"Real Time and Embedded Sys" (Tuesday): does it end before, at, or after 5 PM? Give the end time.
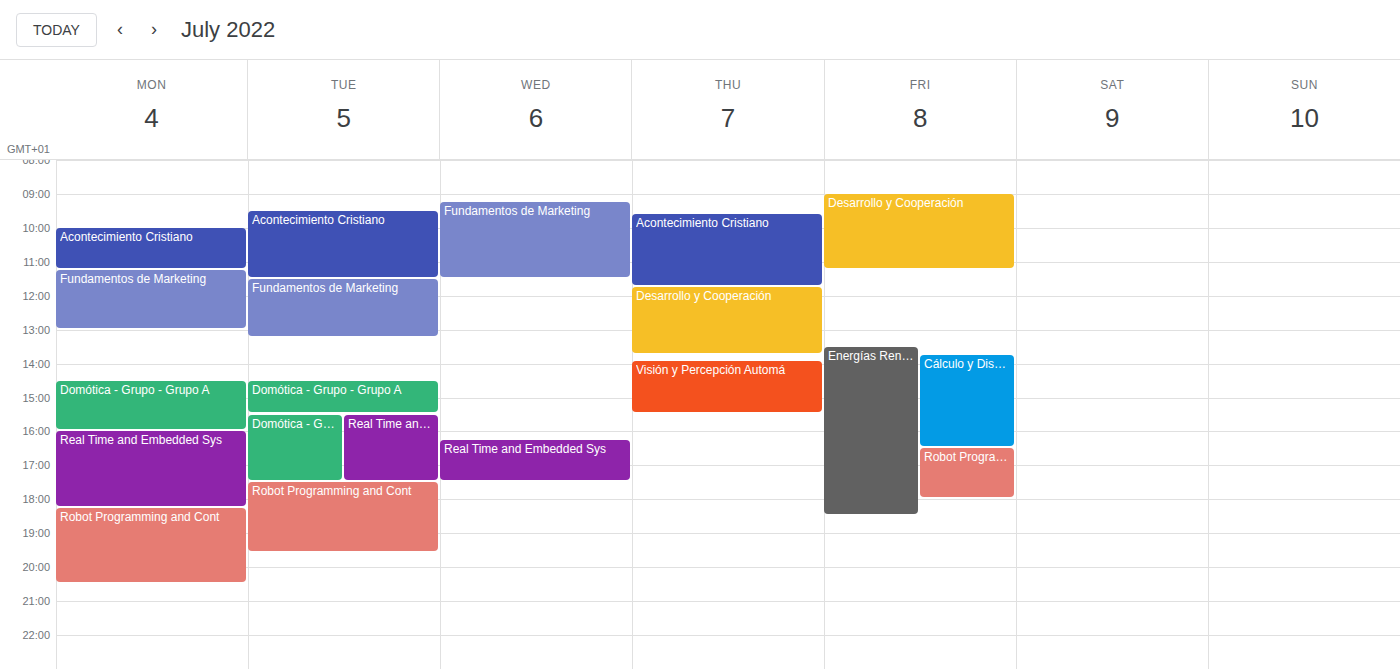
5:30 PM -- after 5 PM, 30 minutes below the 5 PM line.